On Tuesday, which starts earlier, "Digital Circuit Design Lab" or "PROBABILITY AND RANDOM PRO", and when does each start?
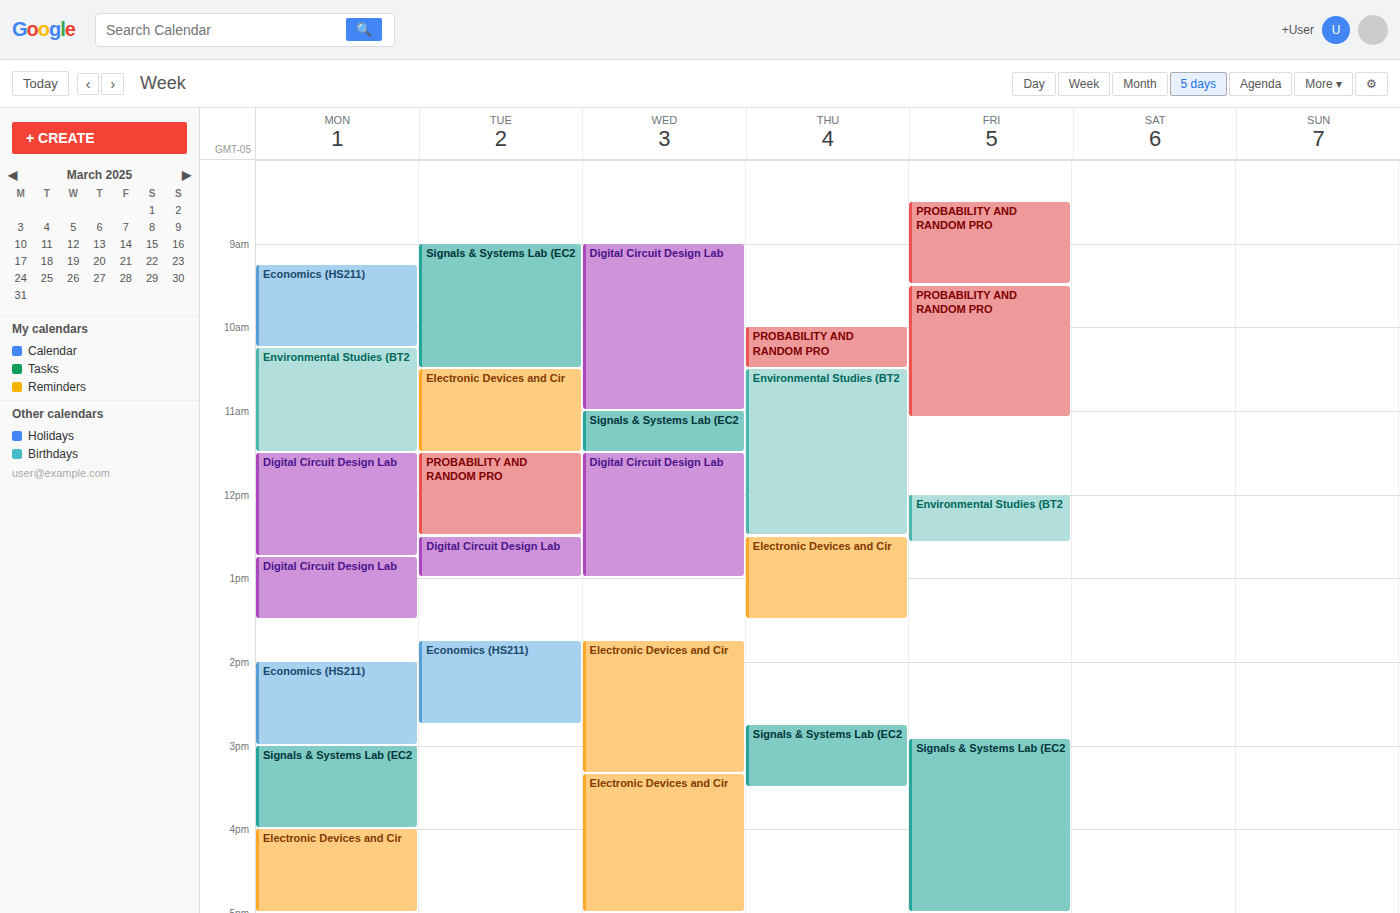
"PROBABILITY AND RANDOM PRO" 11:30 AM; "Digital Circuit Design Lab" 12:30 PM.